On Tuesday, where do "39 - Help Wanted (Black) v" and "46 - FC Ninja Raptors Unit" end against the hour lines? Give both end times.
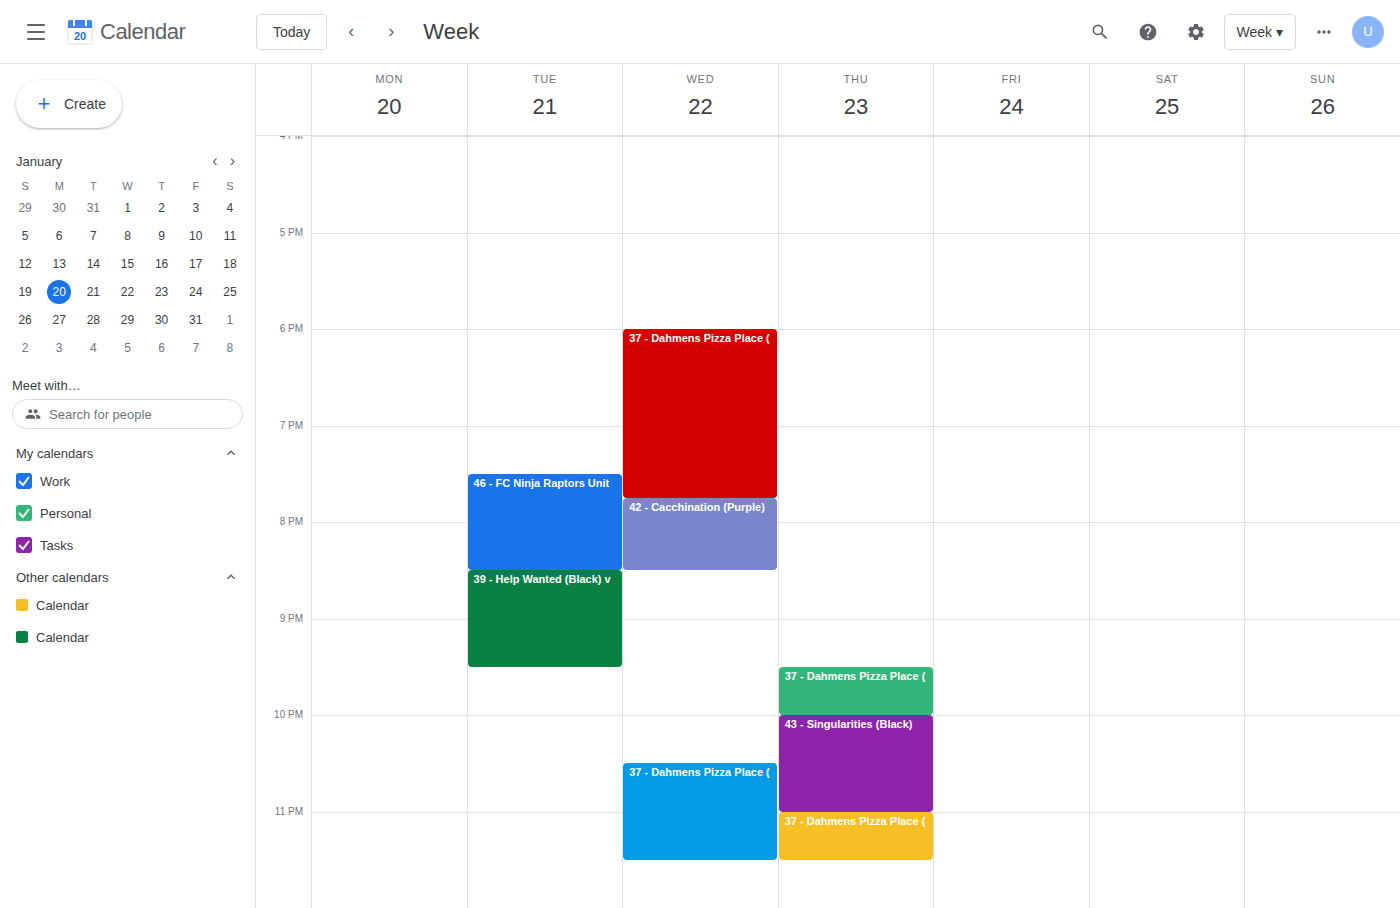
"39 - Help Wanted (Black) v": 21:30, halfway between the 21:00 and 22:00 lines. "46 - FC Ninja Raptors Unit": 20:30, halfway between the 20:00 and 21:00 lines.